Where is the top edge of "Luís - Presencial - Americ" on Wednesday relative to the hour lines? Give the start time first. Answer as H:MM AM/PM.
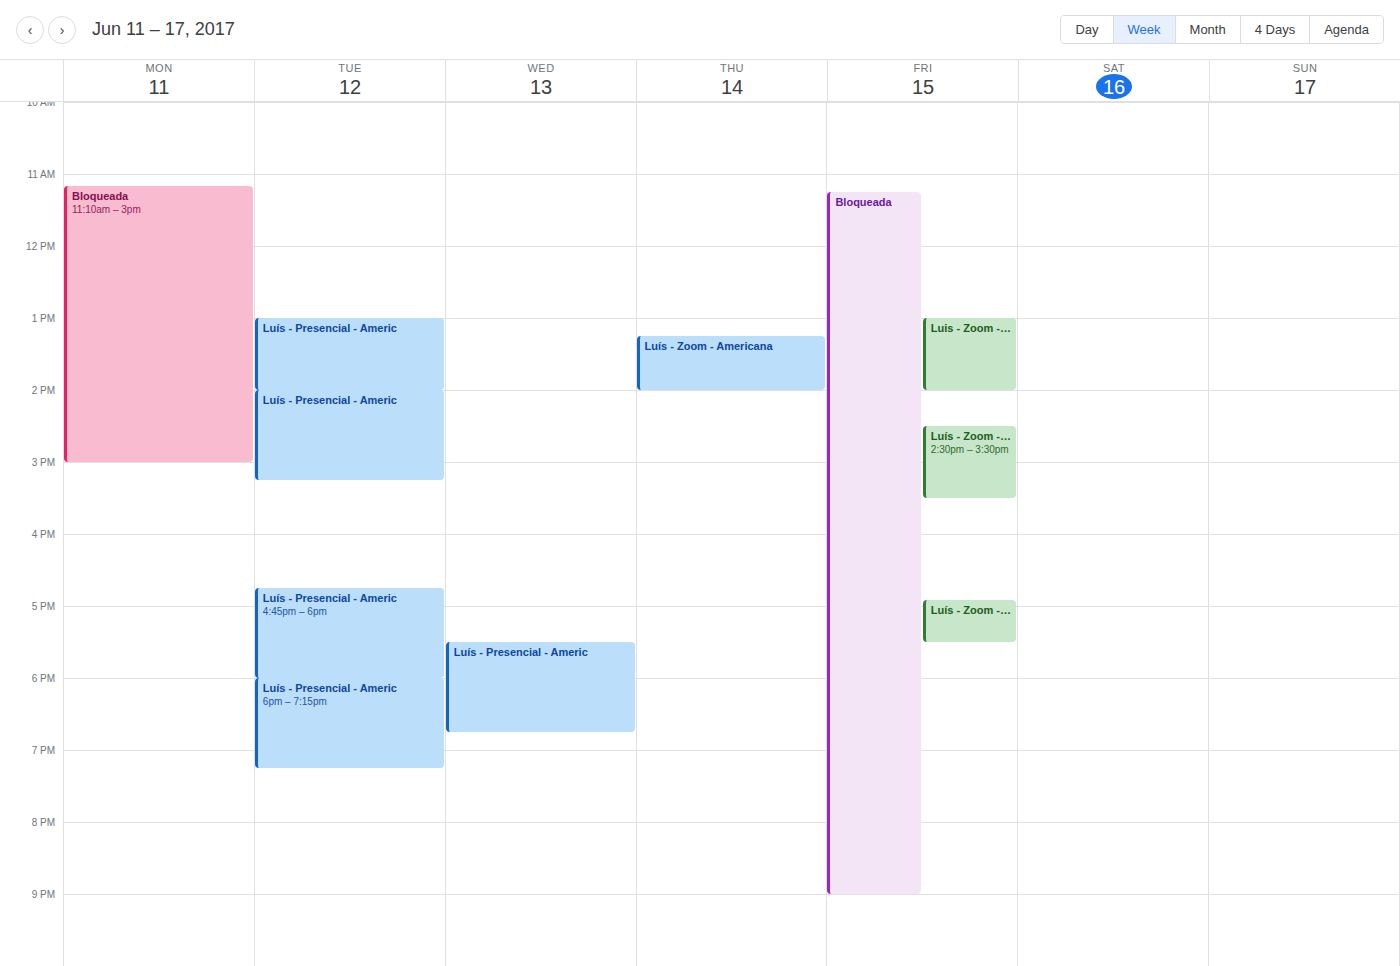
5:30 PM -- halfway between the 5 PM and 6 PM lines.